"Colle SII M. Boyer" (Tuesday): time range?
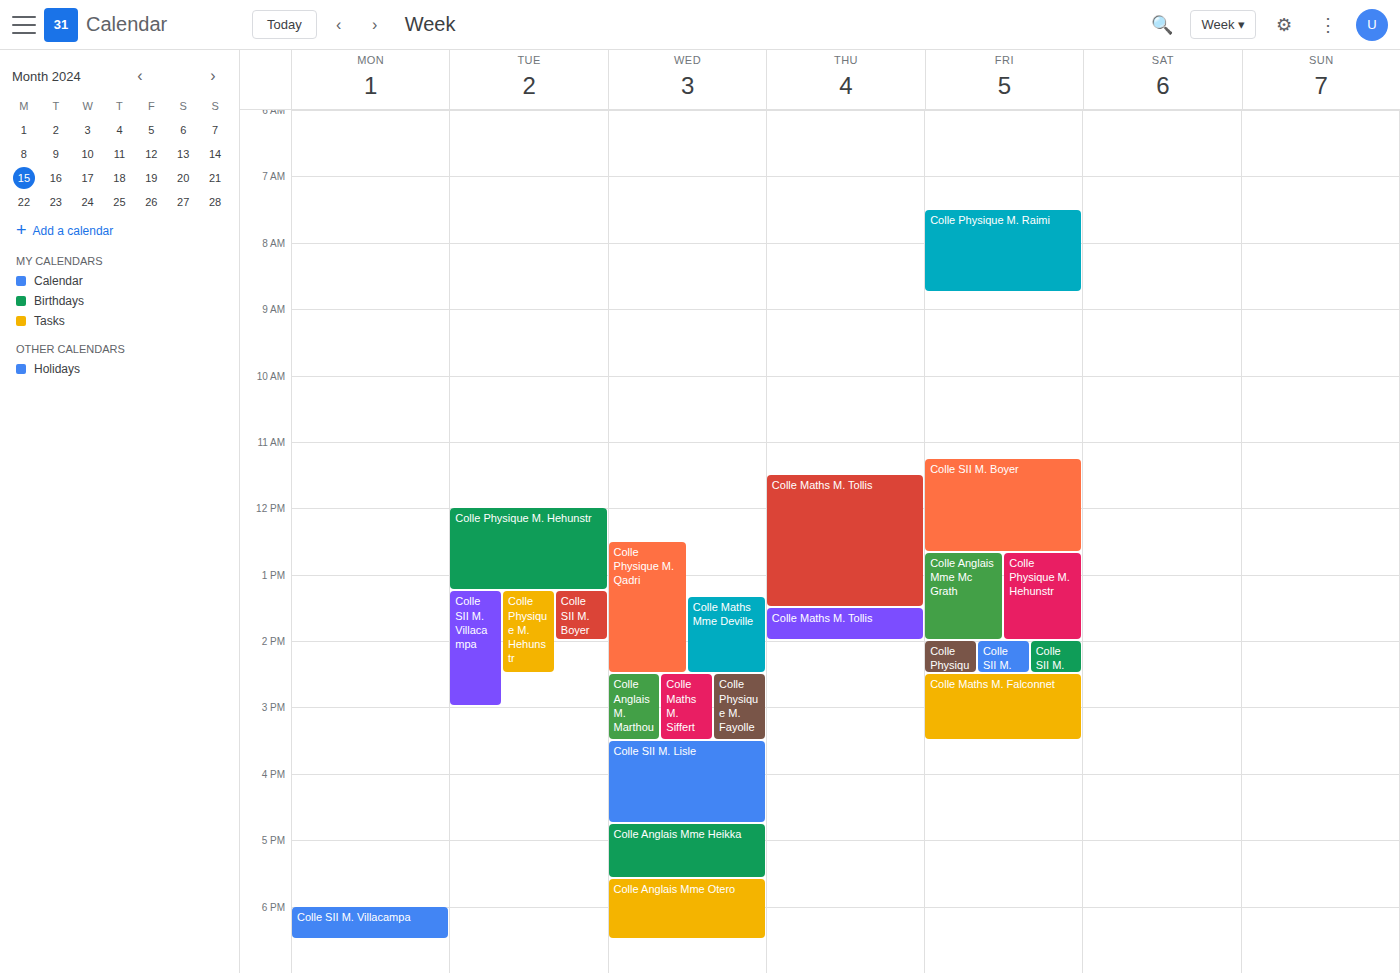
13:15 to 14:00